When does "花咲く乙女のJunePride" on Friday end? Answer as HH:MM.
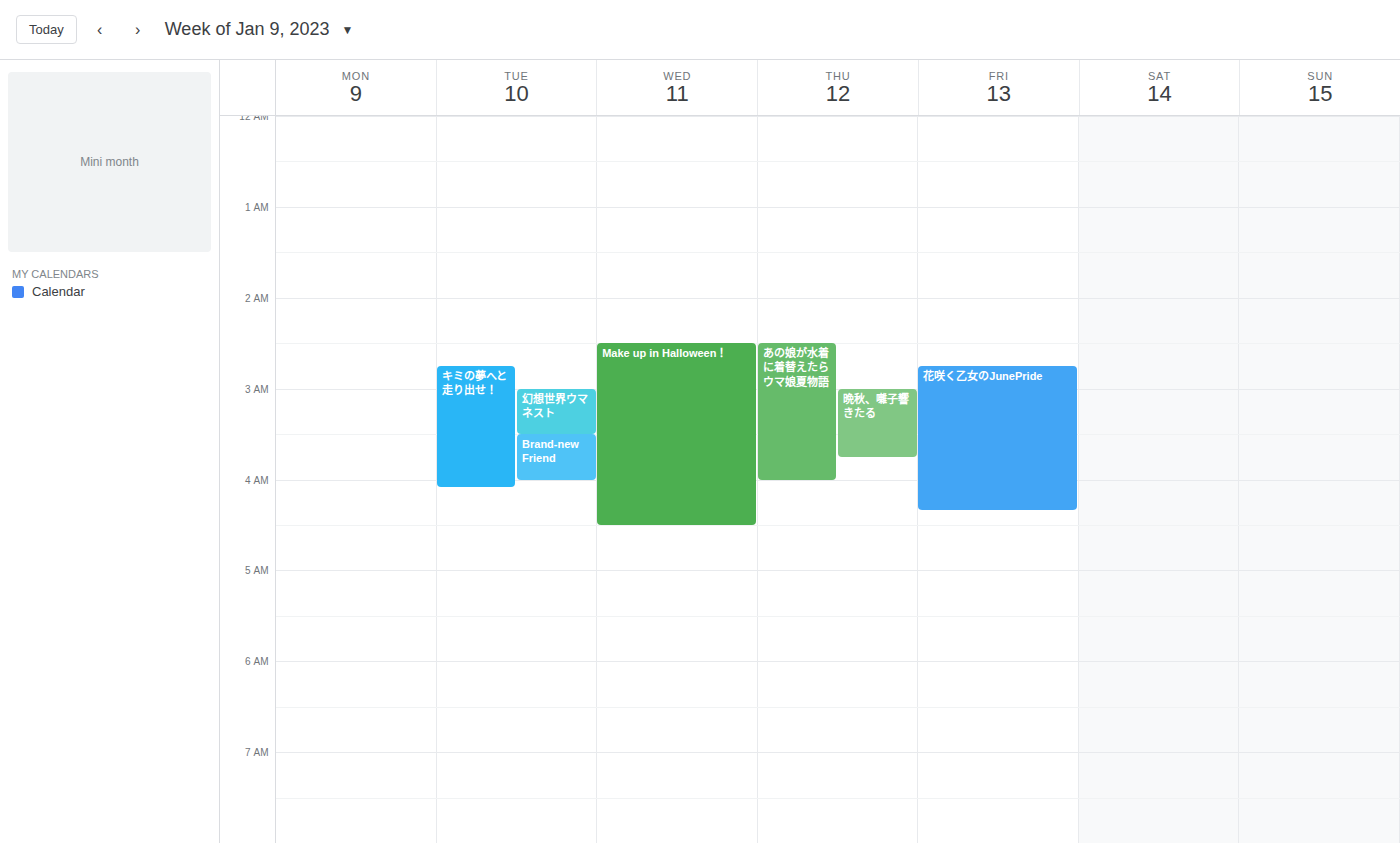
04:20